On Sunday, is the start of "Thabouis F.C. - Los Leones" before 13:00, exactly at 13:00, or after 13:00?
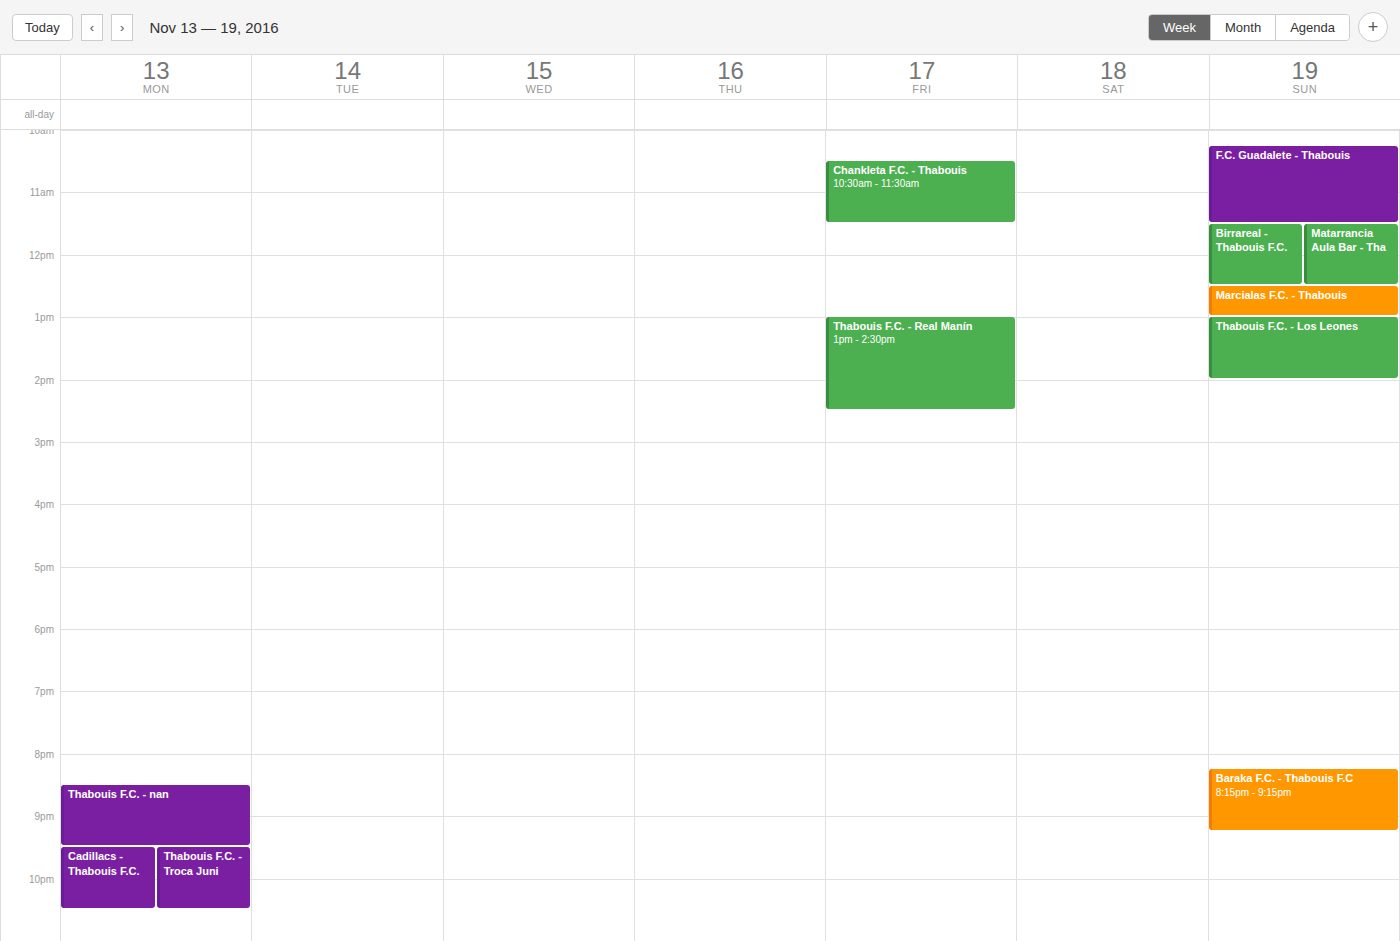
13:00 -- exactly at 13:00, on the 13:00 line.